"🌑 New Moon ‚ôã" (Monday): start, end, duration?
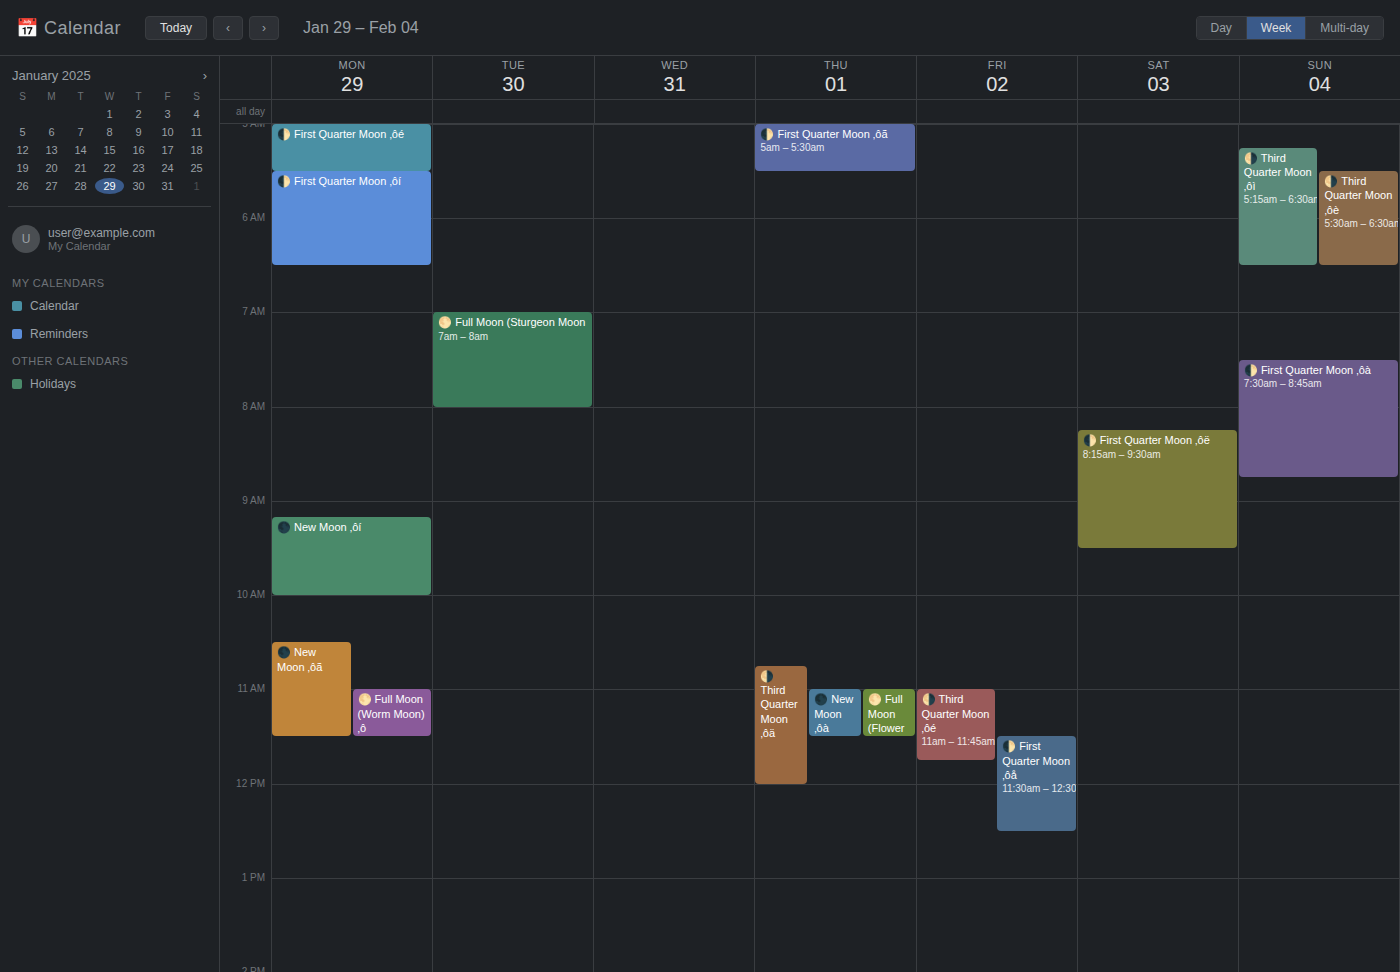
10:30 AM to 11:30 AM, 1 hour